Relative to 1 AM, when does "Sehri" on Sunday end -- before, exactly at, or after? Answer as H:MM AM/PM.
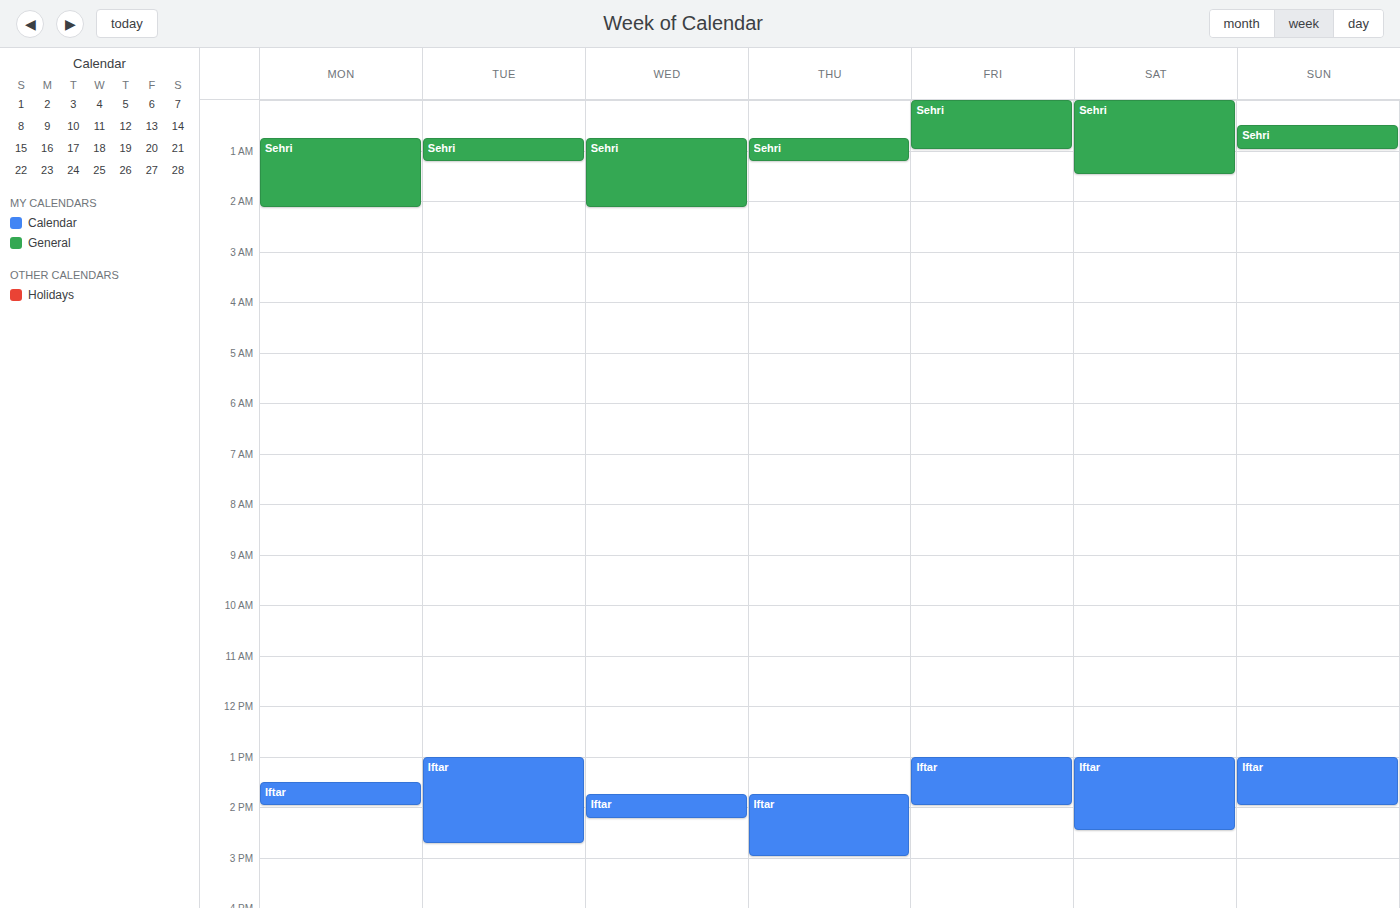
1:00 AM -- exactly at 1 AM, on the 1 AM line.